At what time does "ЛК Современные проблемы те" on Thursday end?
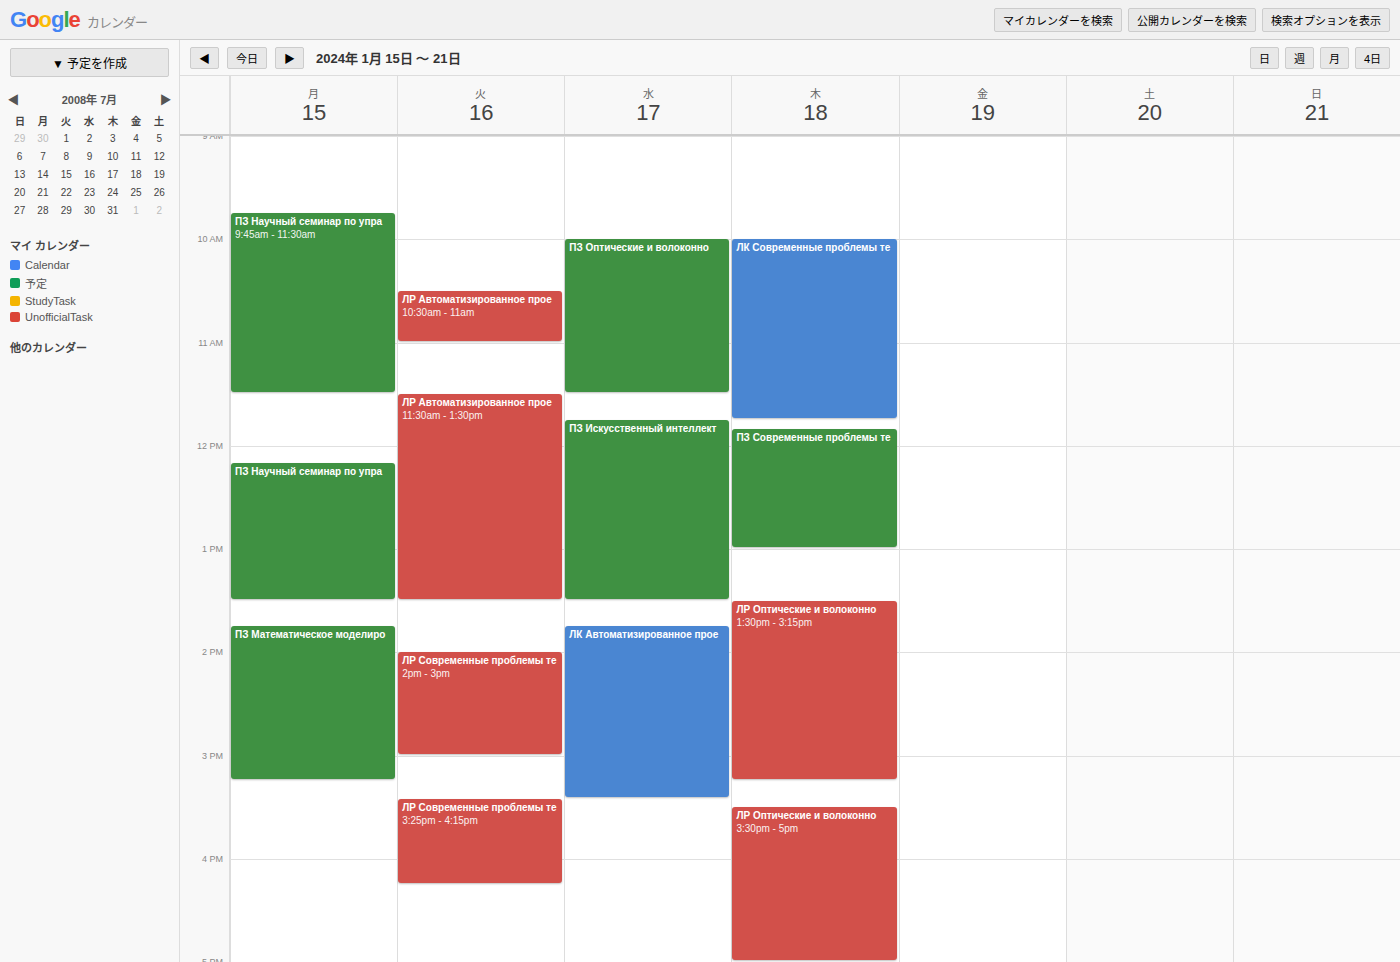
11:45 AM